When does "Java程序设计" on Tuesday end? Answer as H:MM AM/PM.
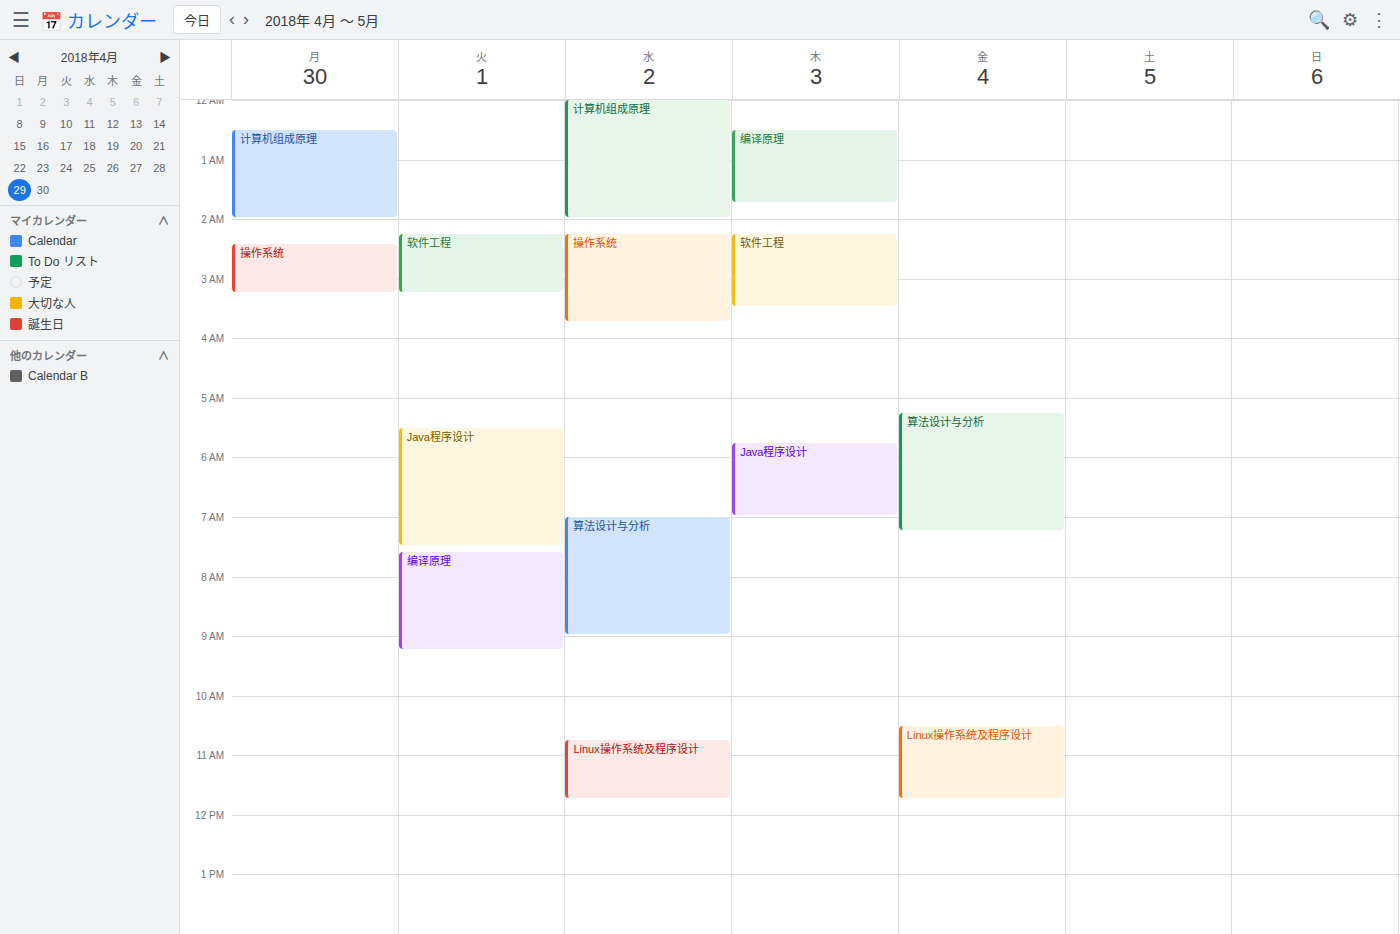
7:30 AM